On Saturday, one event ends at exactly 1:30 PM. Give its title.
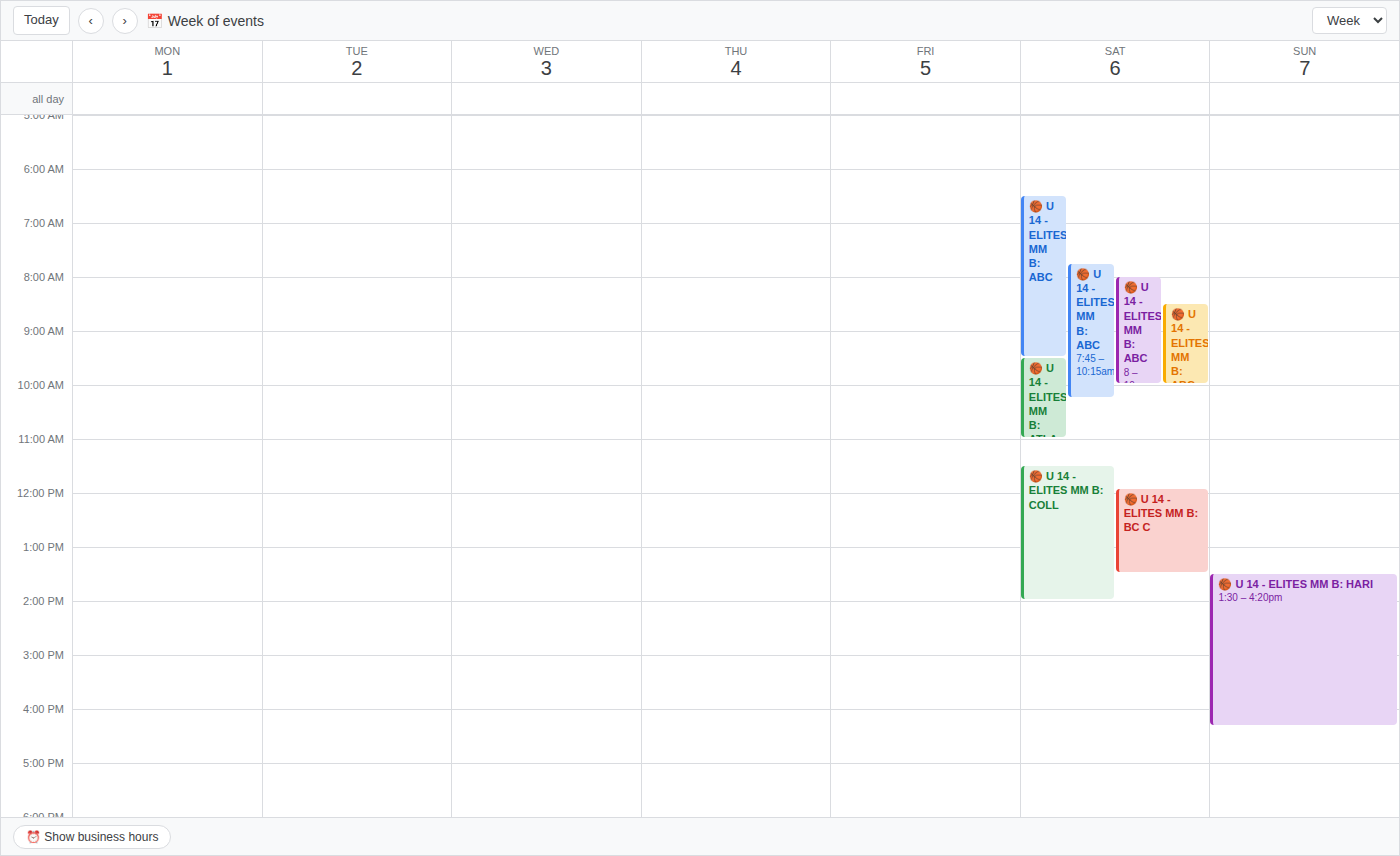
"🏀 U 14 - ELITES MM B: BC C"